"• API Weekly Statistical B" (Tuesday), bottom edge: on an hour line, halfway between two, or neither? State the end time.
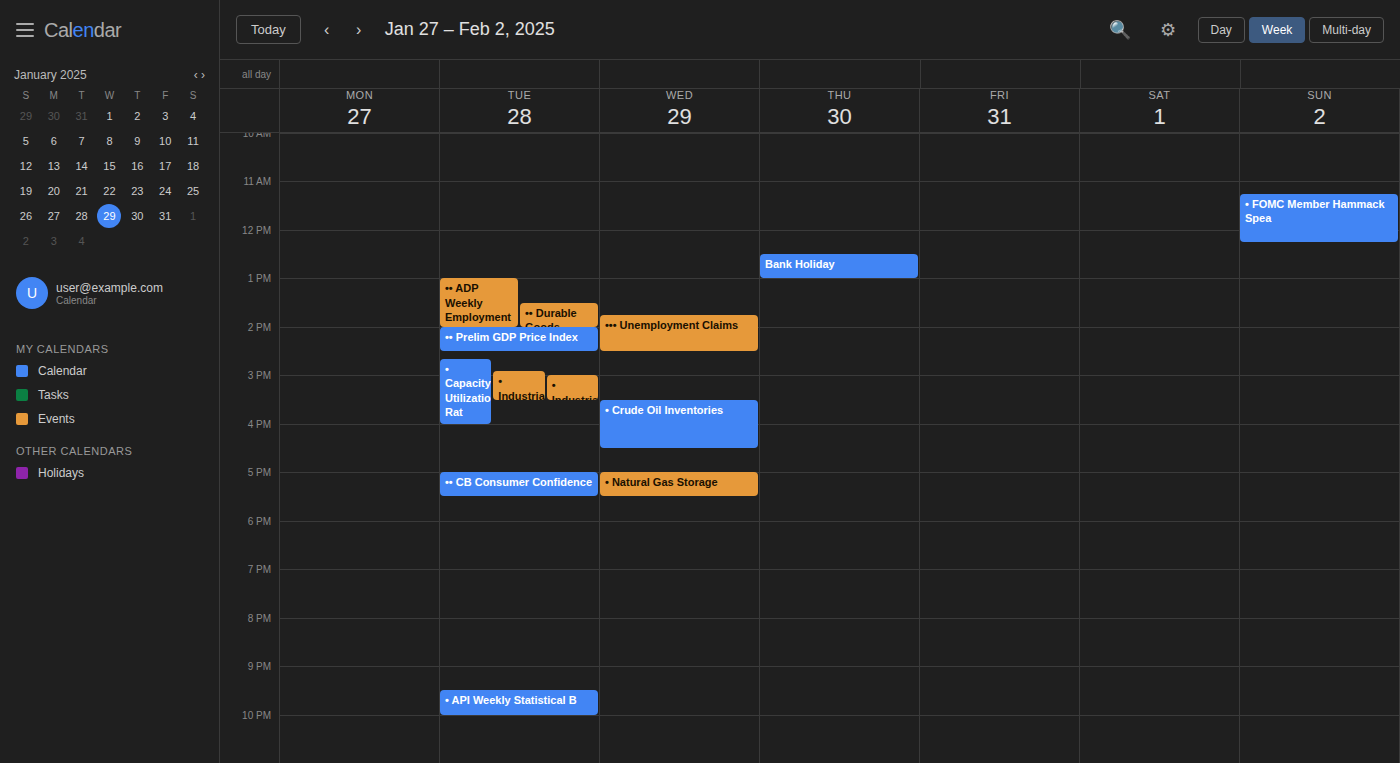
10:00 PM -- exactly on the 10 PM line.